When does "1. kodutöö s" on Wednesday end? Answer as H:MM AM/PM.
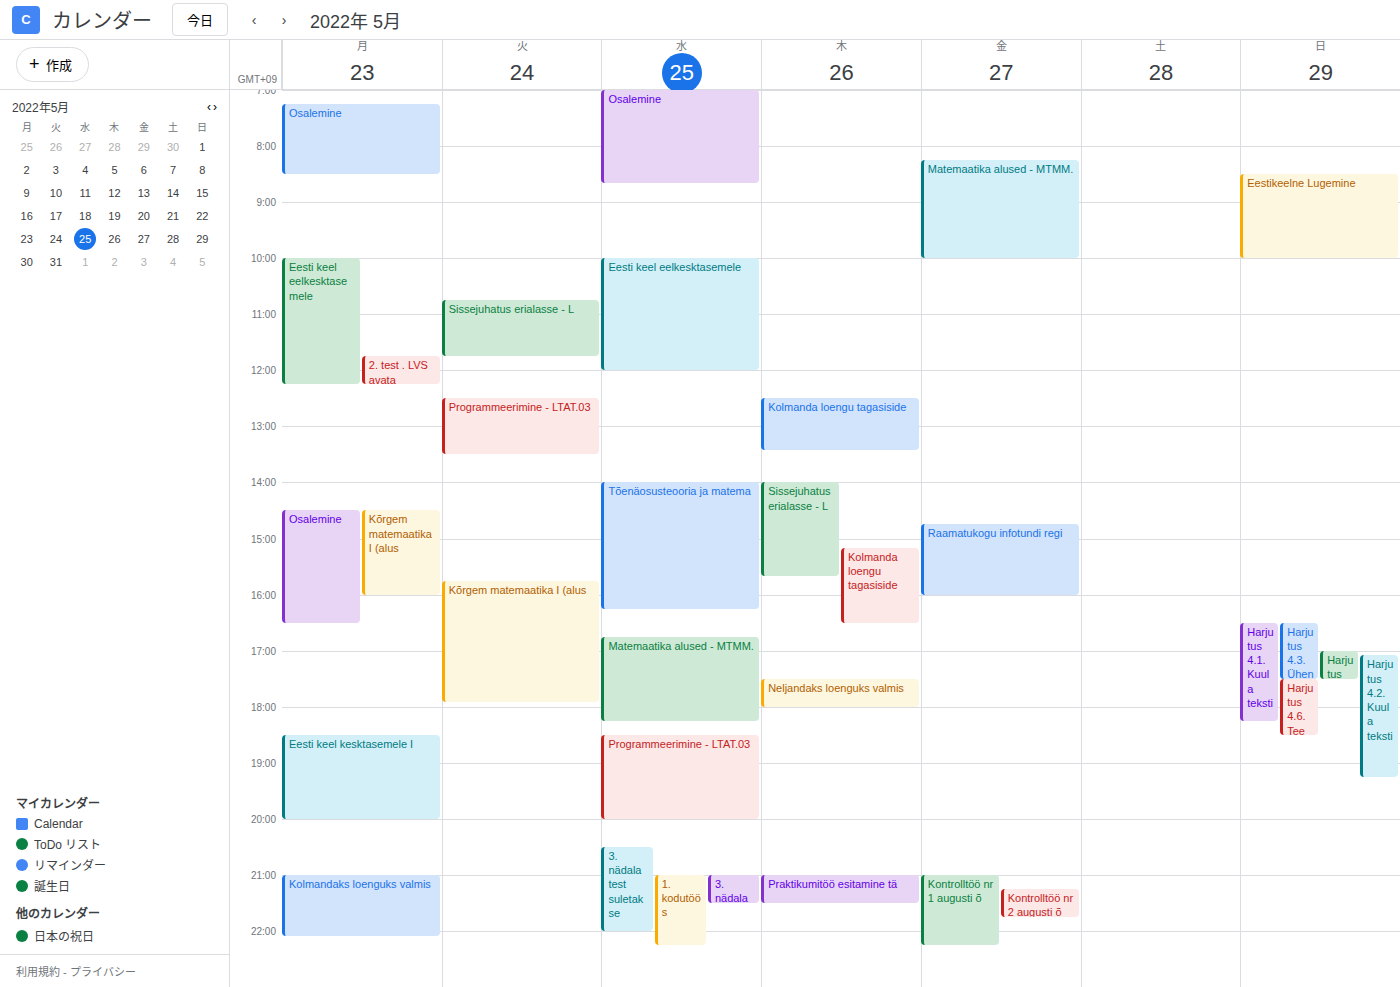
10:15 PM